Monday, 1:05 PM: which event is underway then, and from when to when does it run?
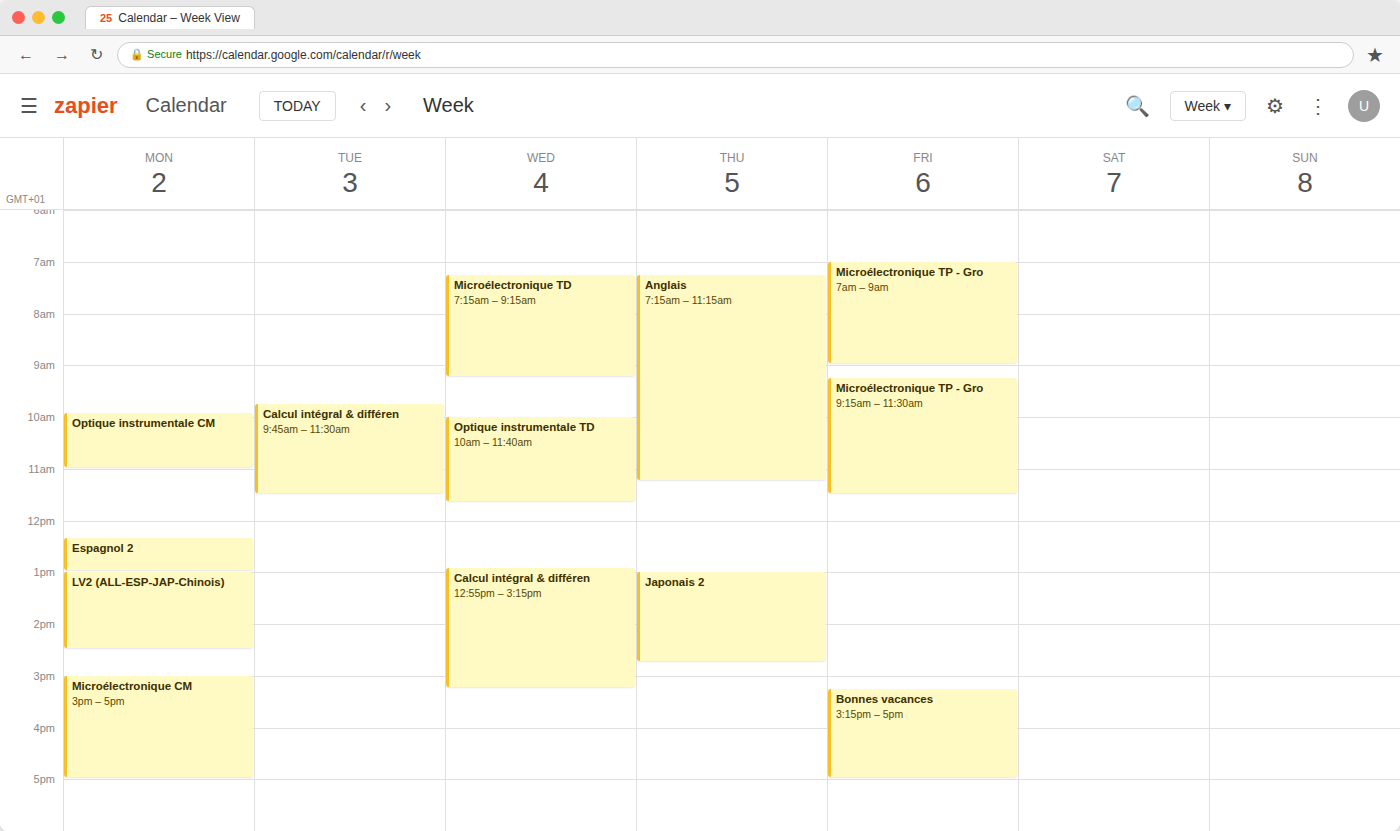
"LV2 (ALL-ESP-JAP-Chinois)", 1:00 PM to 2:30 PM